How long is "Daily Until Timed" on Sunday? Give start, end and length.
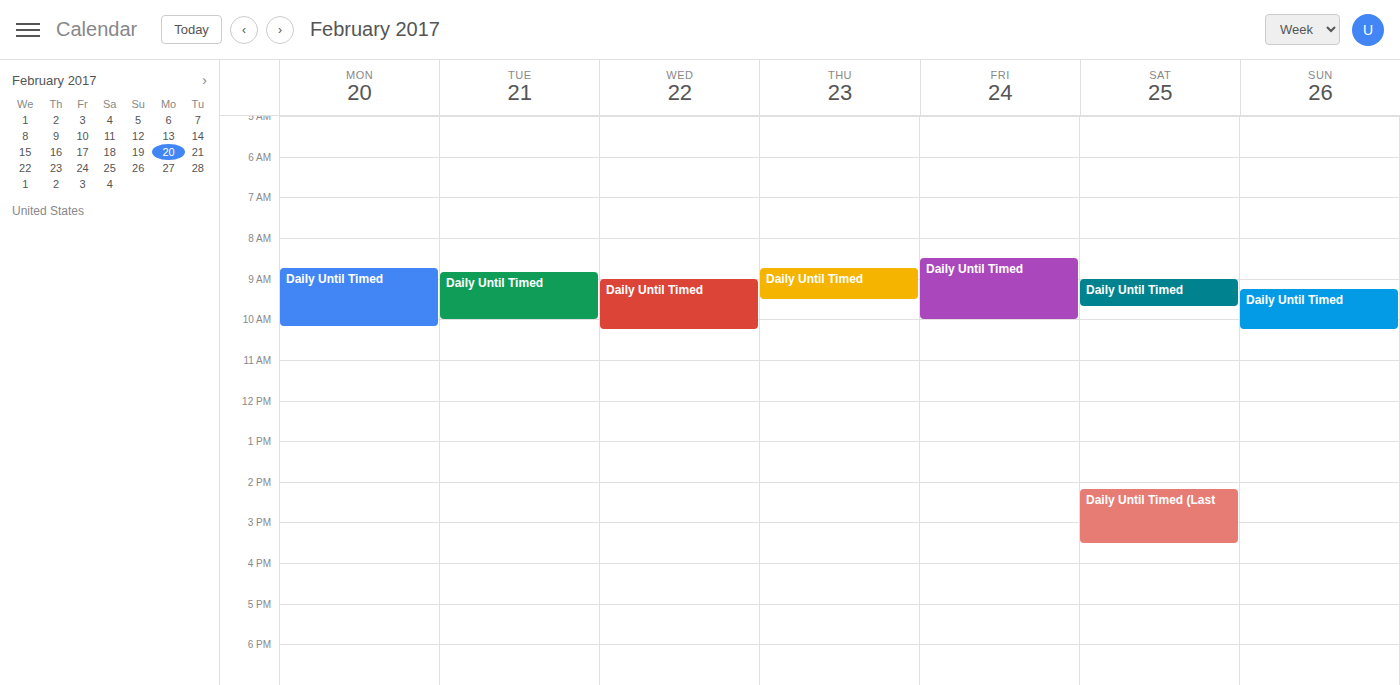
09:15 to 10:15, 1 hour